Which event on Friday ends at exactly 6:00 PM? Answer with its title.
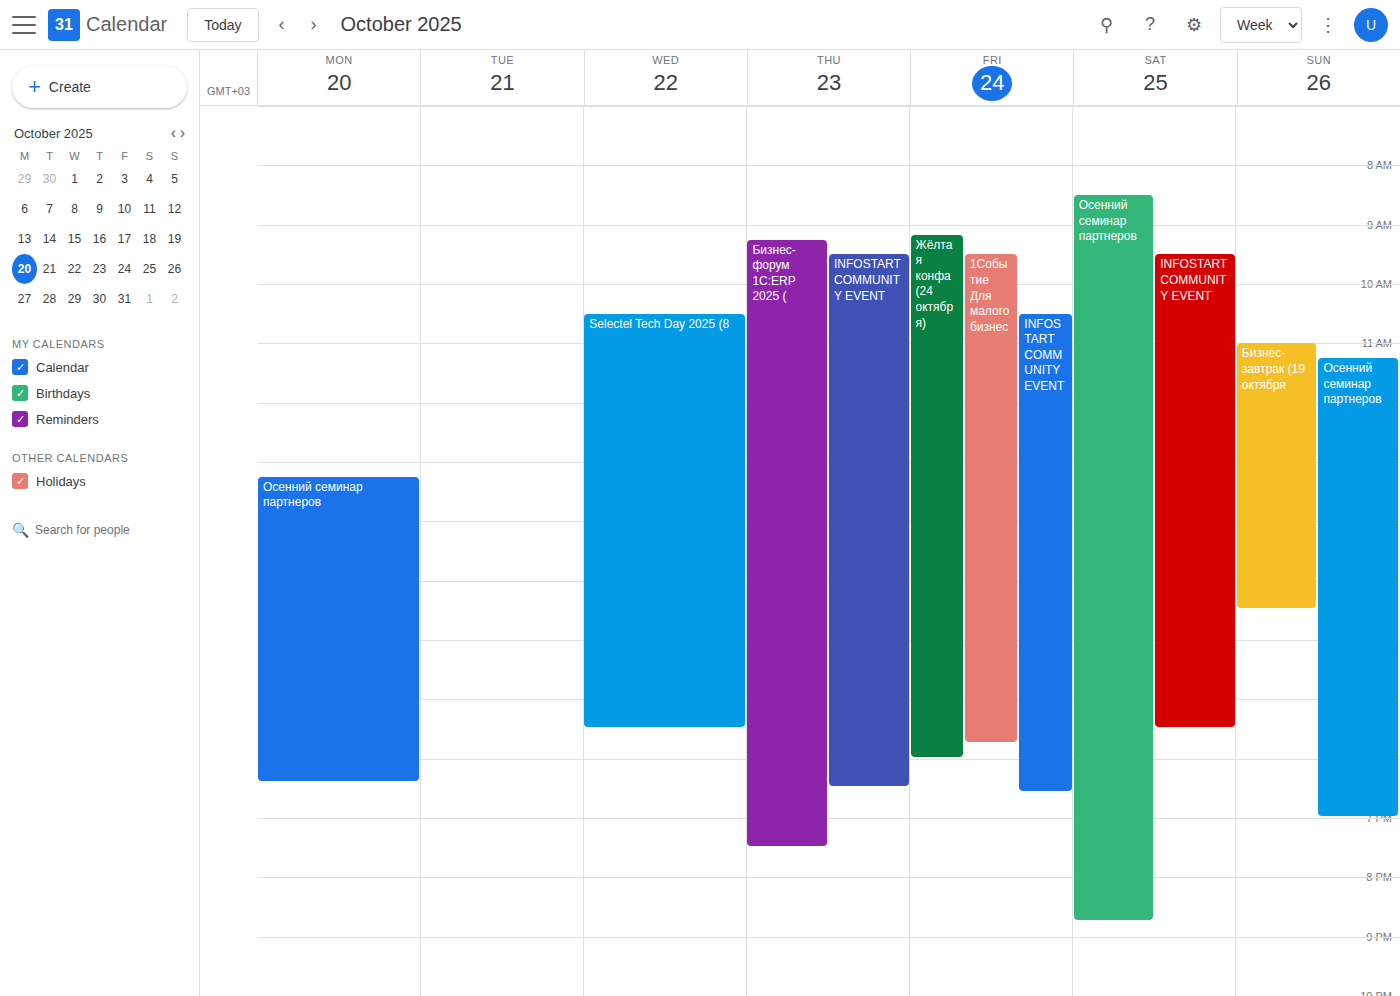
"Жёлтая конфа (24 октября)"